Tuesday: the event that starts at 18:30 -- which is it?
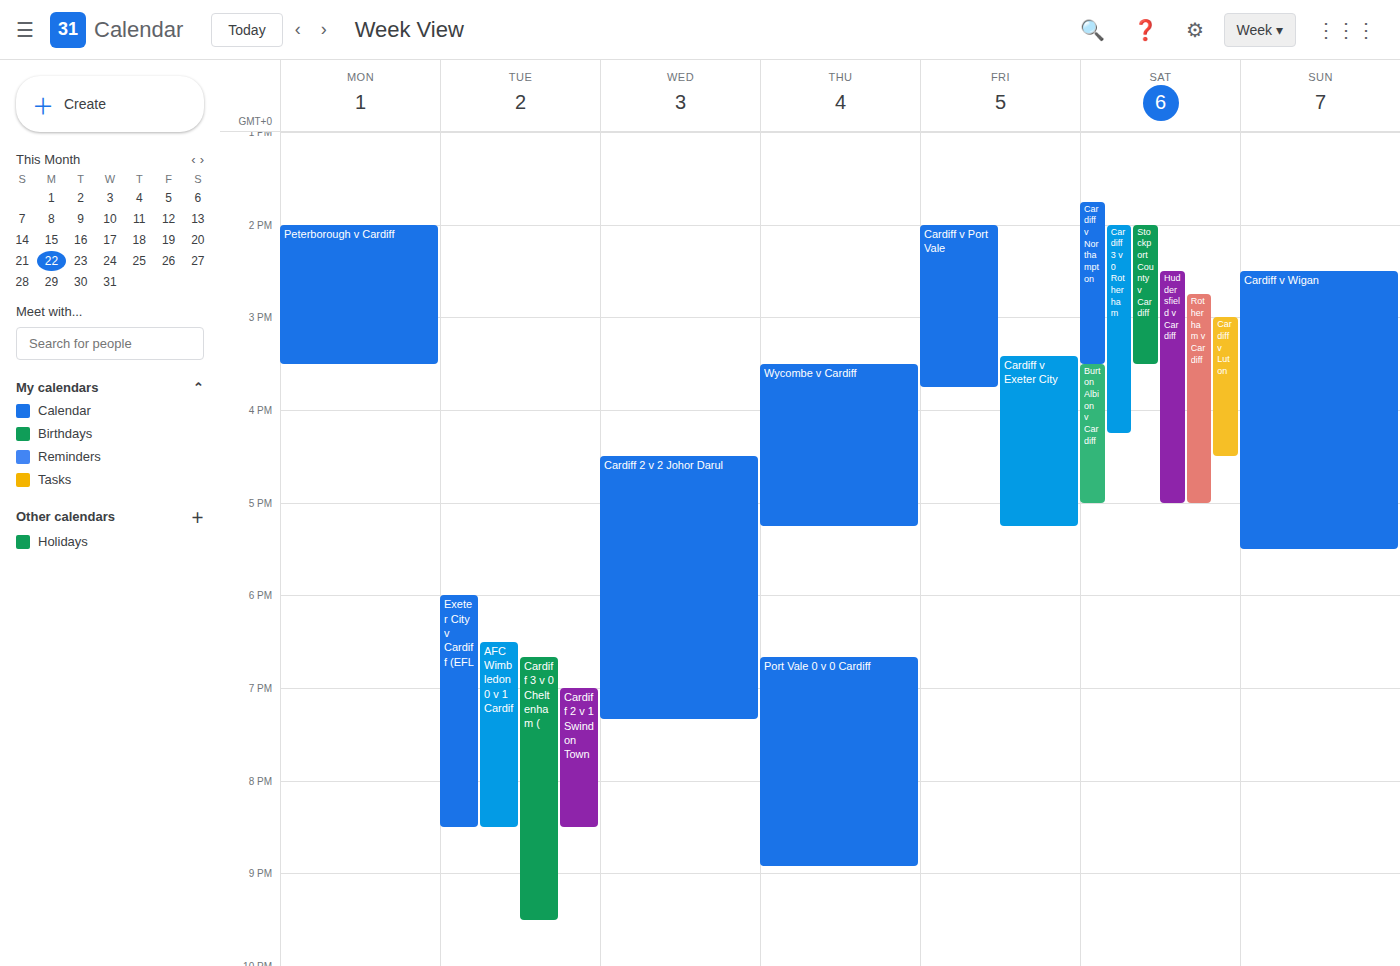
"AFC Wimbledon 0 v 1 Cardif"